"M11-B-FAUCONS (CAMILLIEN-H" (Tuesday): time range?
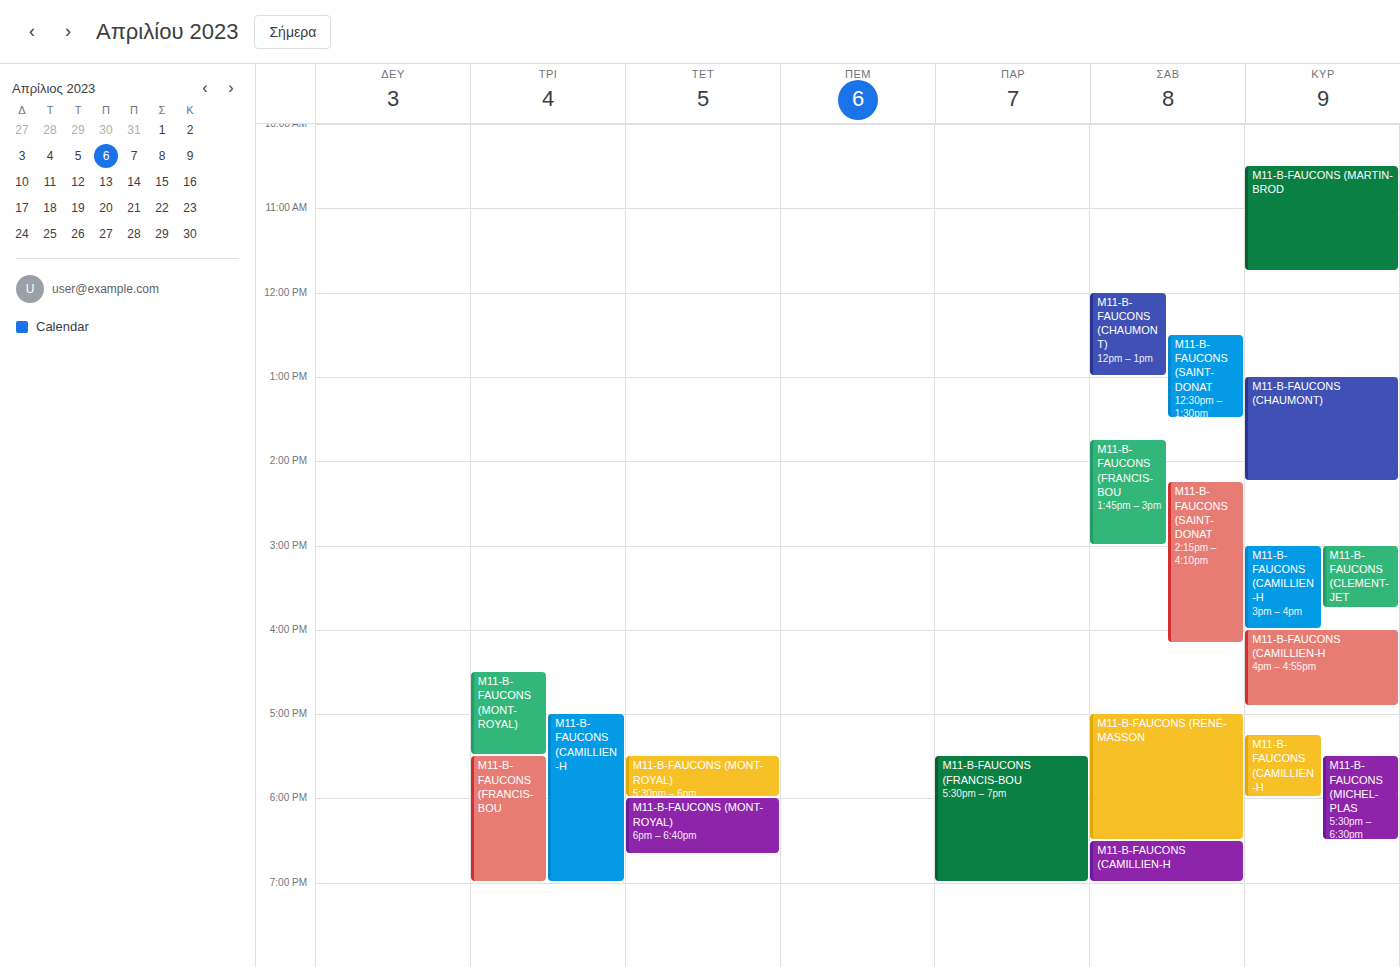
5:00 PM to 7:00 PM